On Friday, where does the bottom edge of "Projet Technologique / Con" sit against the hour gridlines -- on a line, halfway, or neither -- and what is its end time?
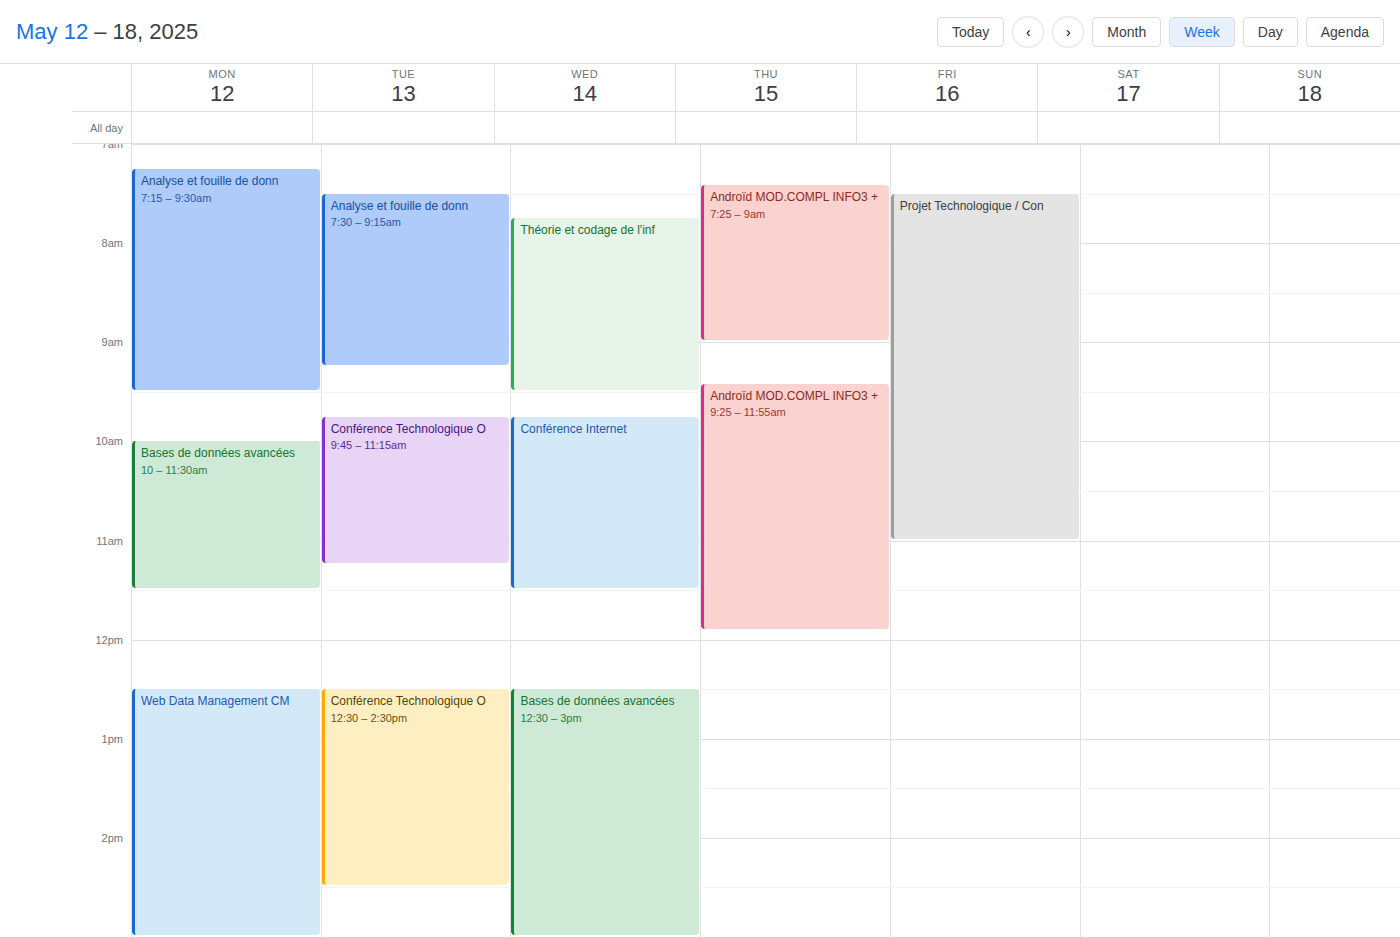
11:00 AM -- exactly on the 11 AM line.